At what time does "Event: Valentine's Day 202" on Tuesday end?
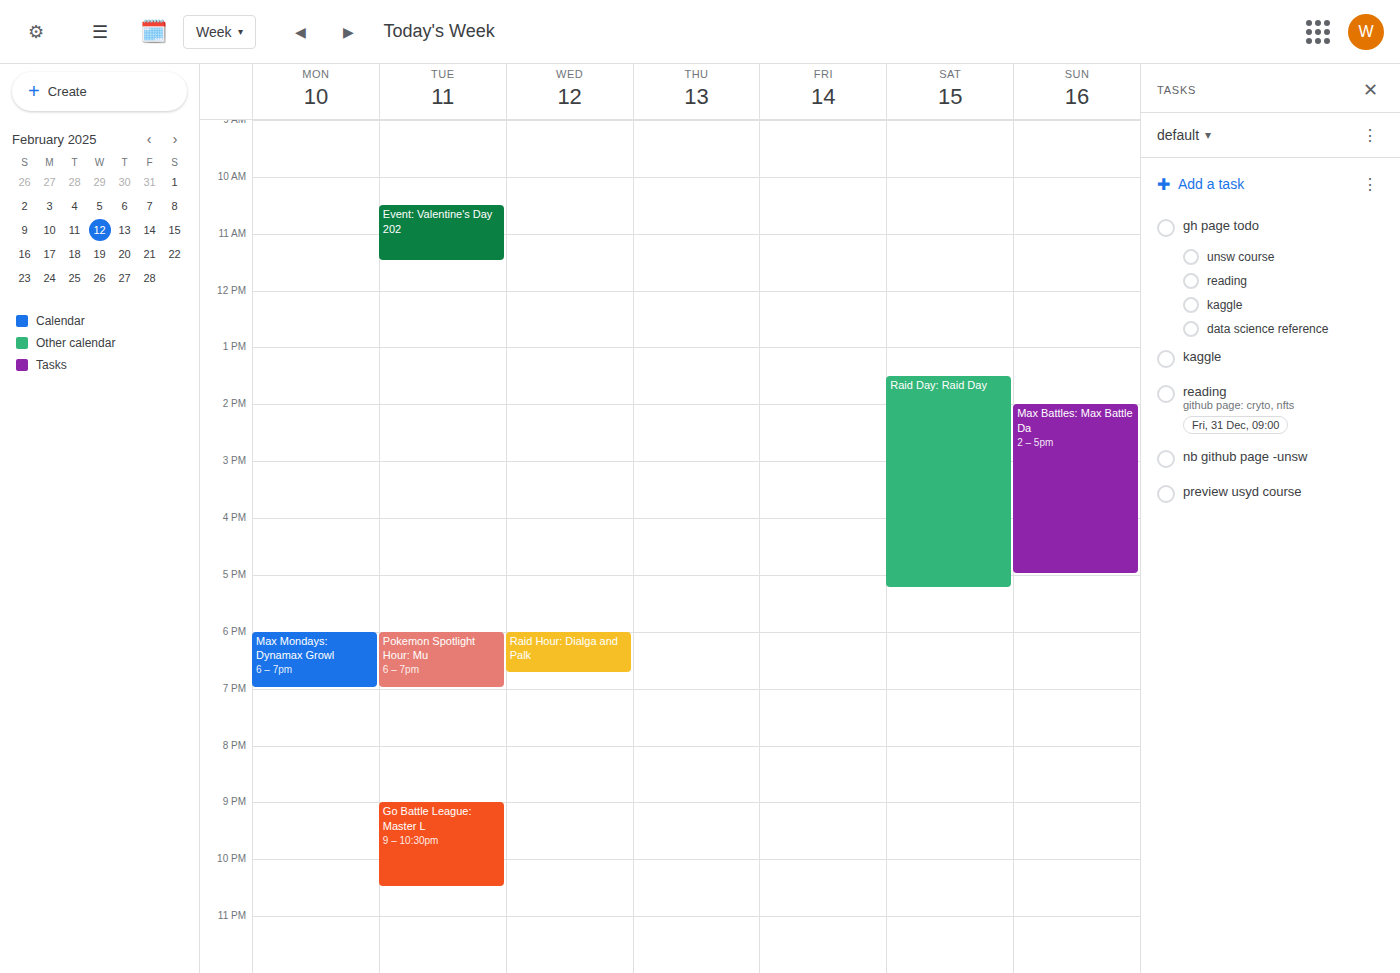
11:30 AM